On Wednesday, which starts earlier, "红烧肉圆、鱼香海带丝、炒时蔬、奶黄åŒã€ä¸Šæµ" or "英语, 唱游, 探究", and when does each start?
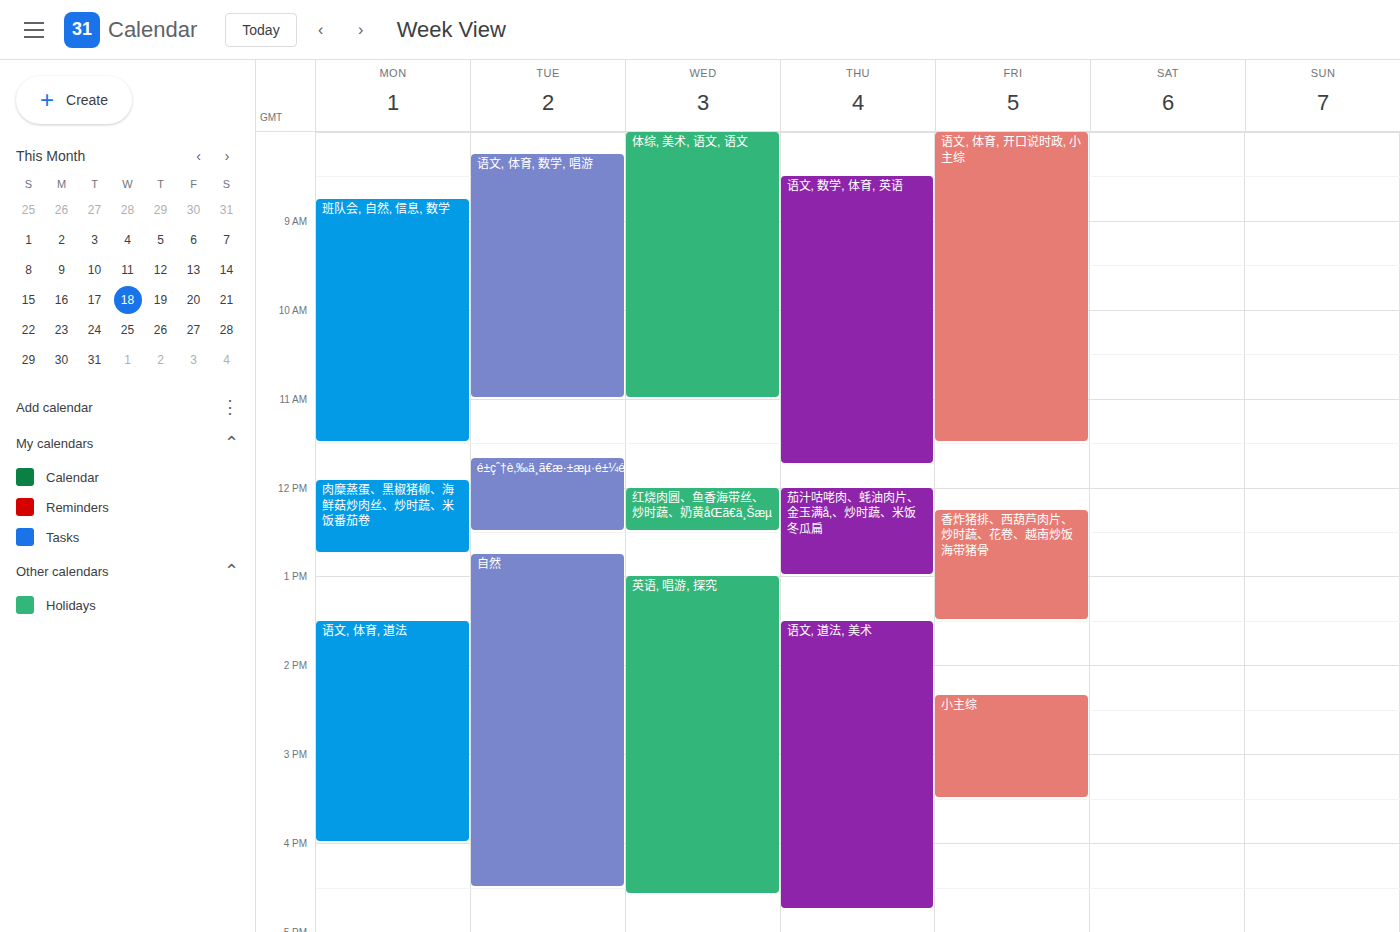
"红烧肉圆、鱼香海带丝、炒时蔬、奶黄åŒã€ä¸Šæµ" 12:00 PM; "英语, 唱游, 探究" 1:00 PM.